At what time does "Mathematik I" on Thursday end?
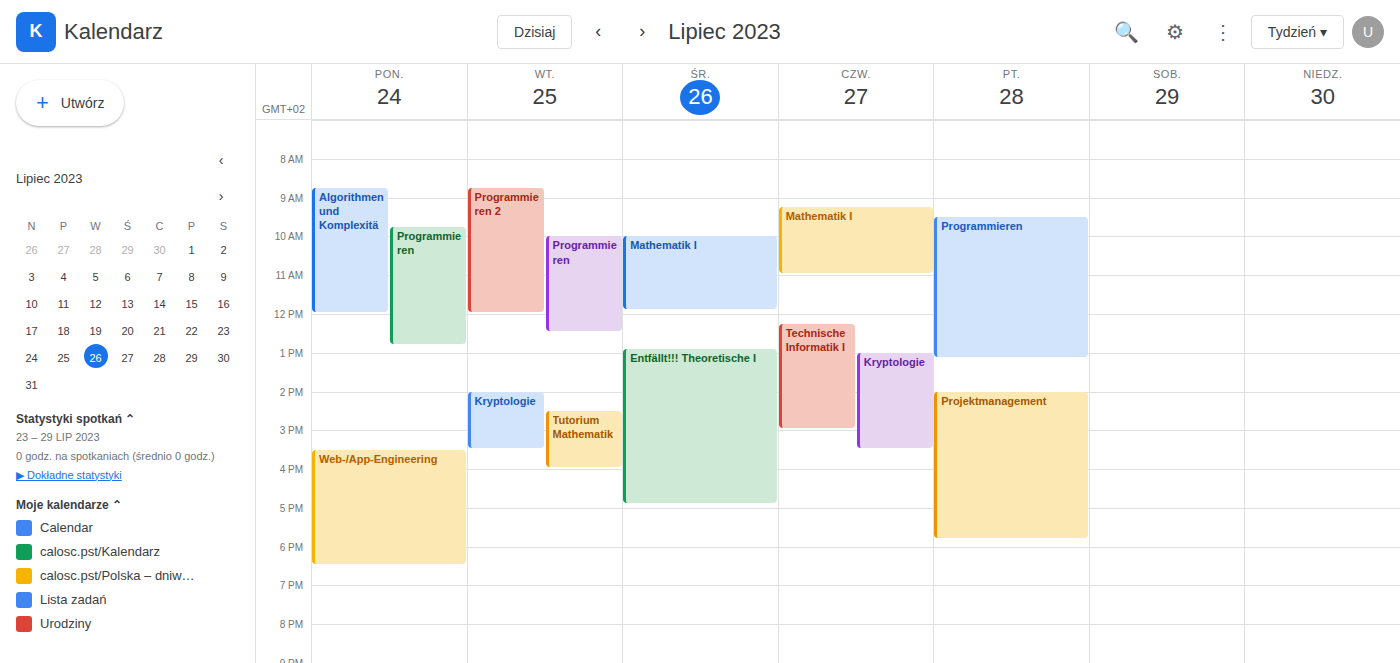
11:00 AM